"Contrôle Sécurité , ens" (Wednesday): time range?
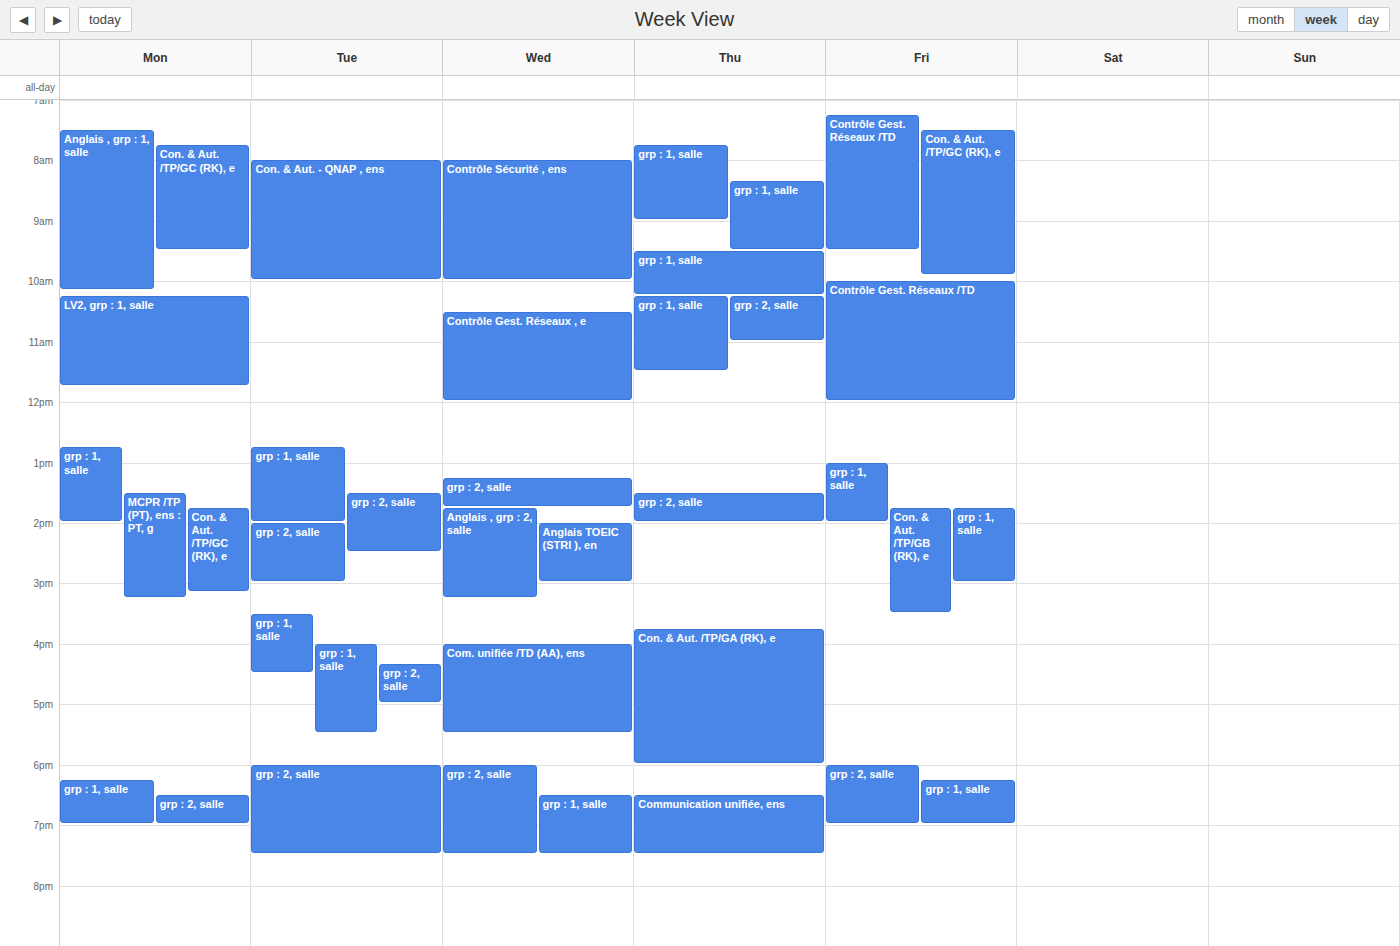
8:00 AM to 10:00 AM